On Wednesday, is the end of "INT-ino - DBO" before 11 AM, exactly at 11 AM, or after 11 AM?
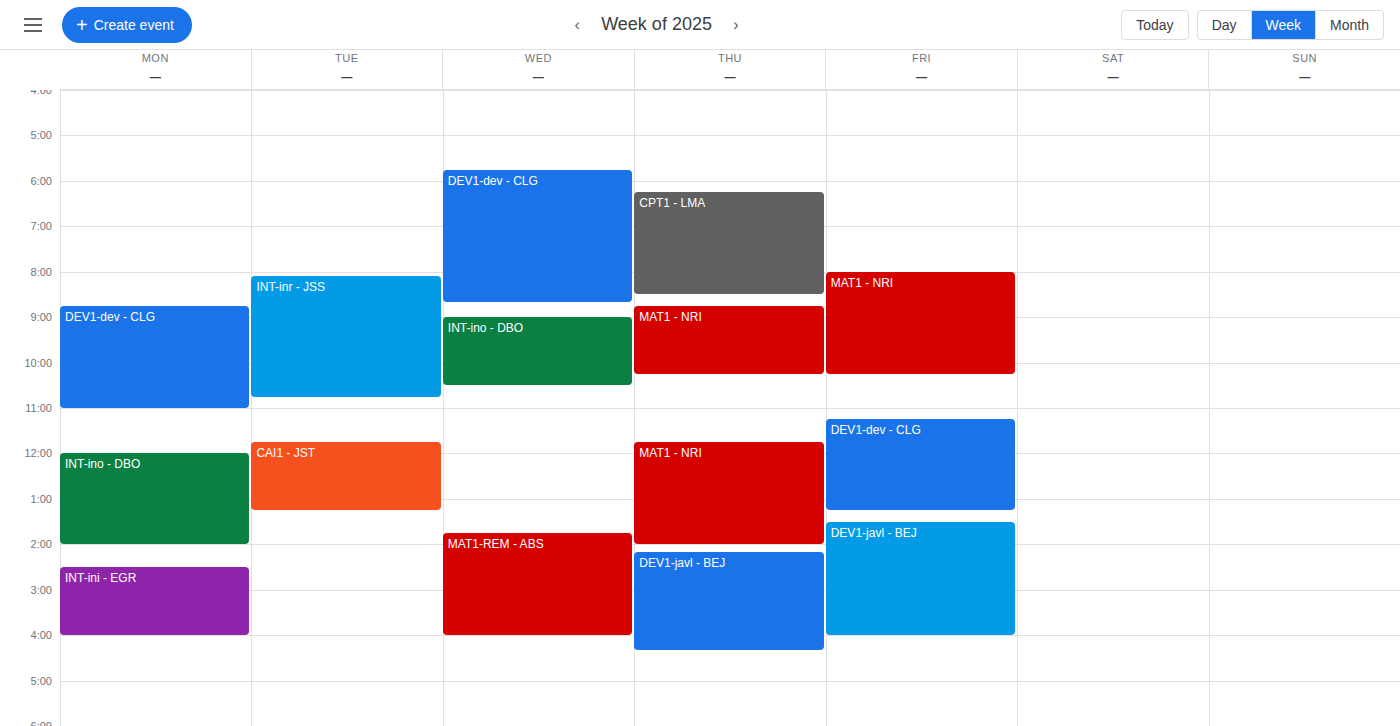
10:30 AM -- before 11 AM, 30 minutes above the 11 AM line.